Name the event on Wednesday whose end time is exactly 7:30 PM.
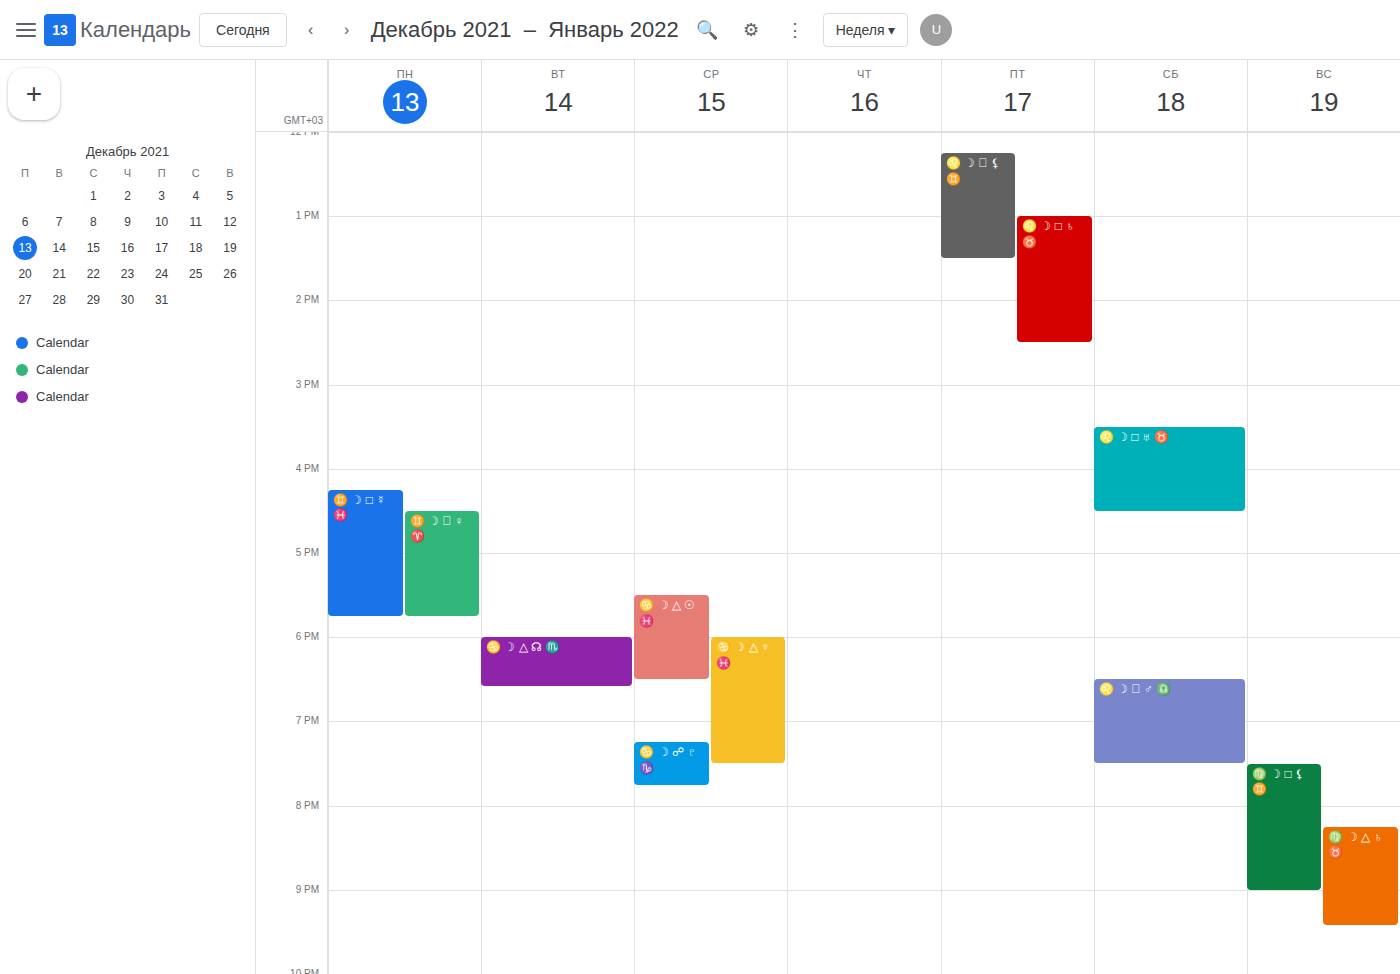
"♋️ ☽ △ ♆ ♓️"